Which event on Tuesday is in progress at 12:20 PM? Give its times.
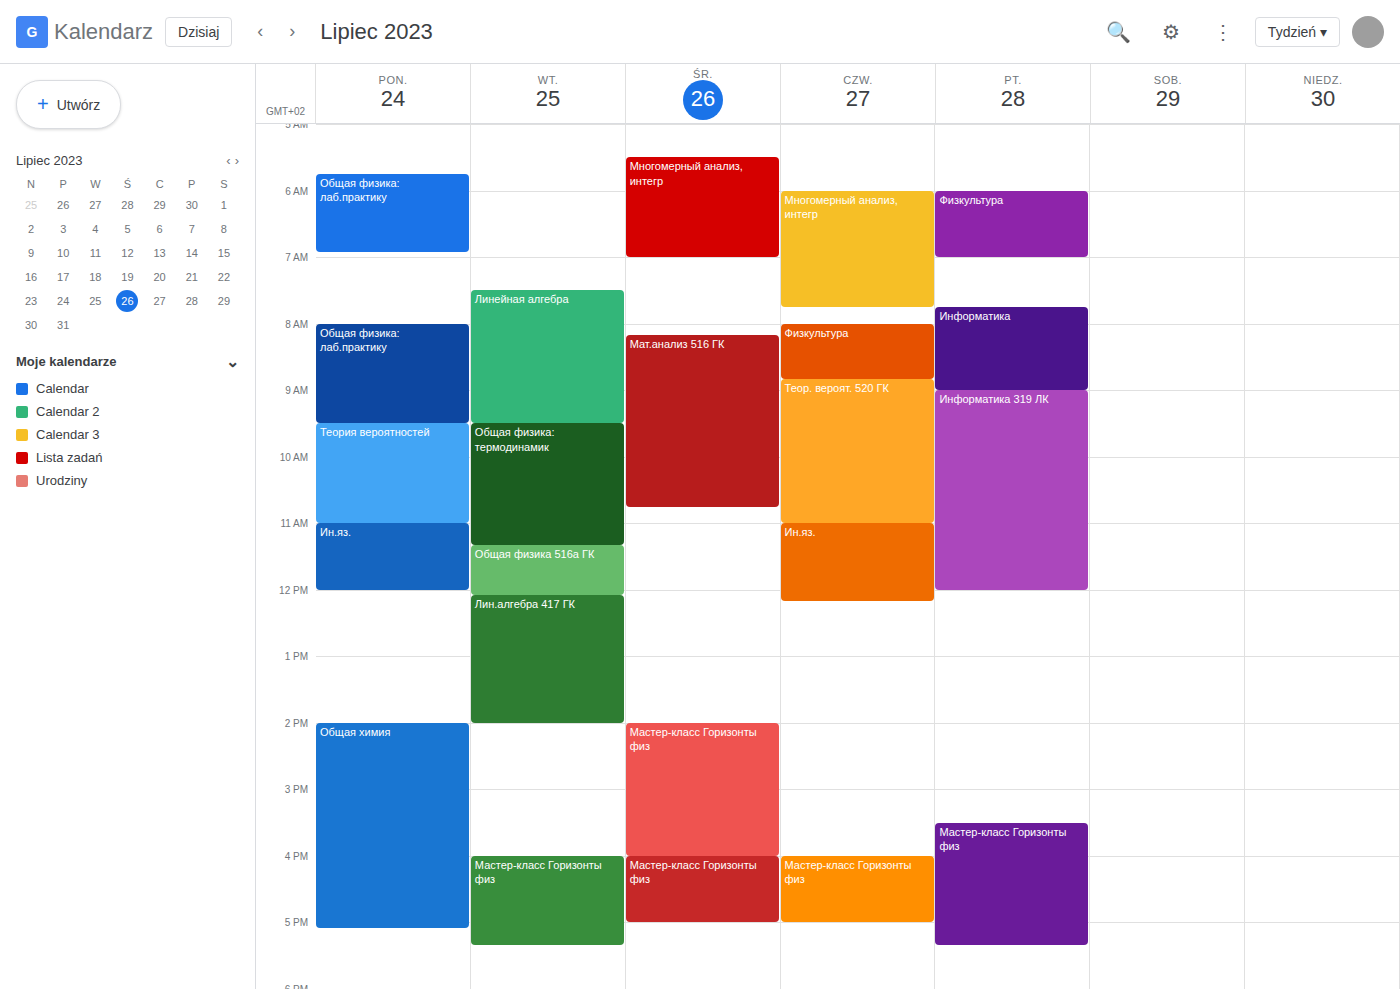
"Лин.алгебра 417 ГК", 12:05 PM to 2:00 PM